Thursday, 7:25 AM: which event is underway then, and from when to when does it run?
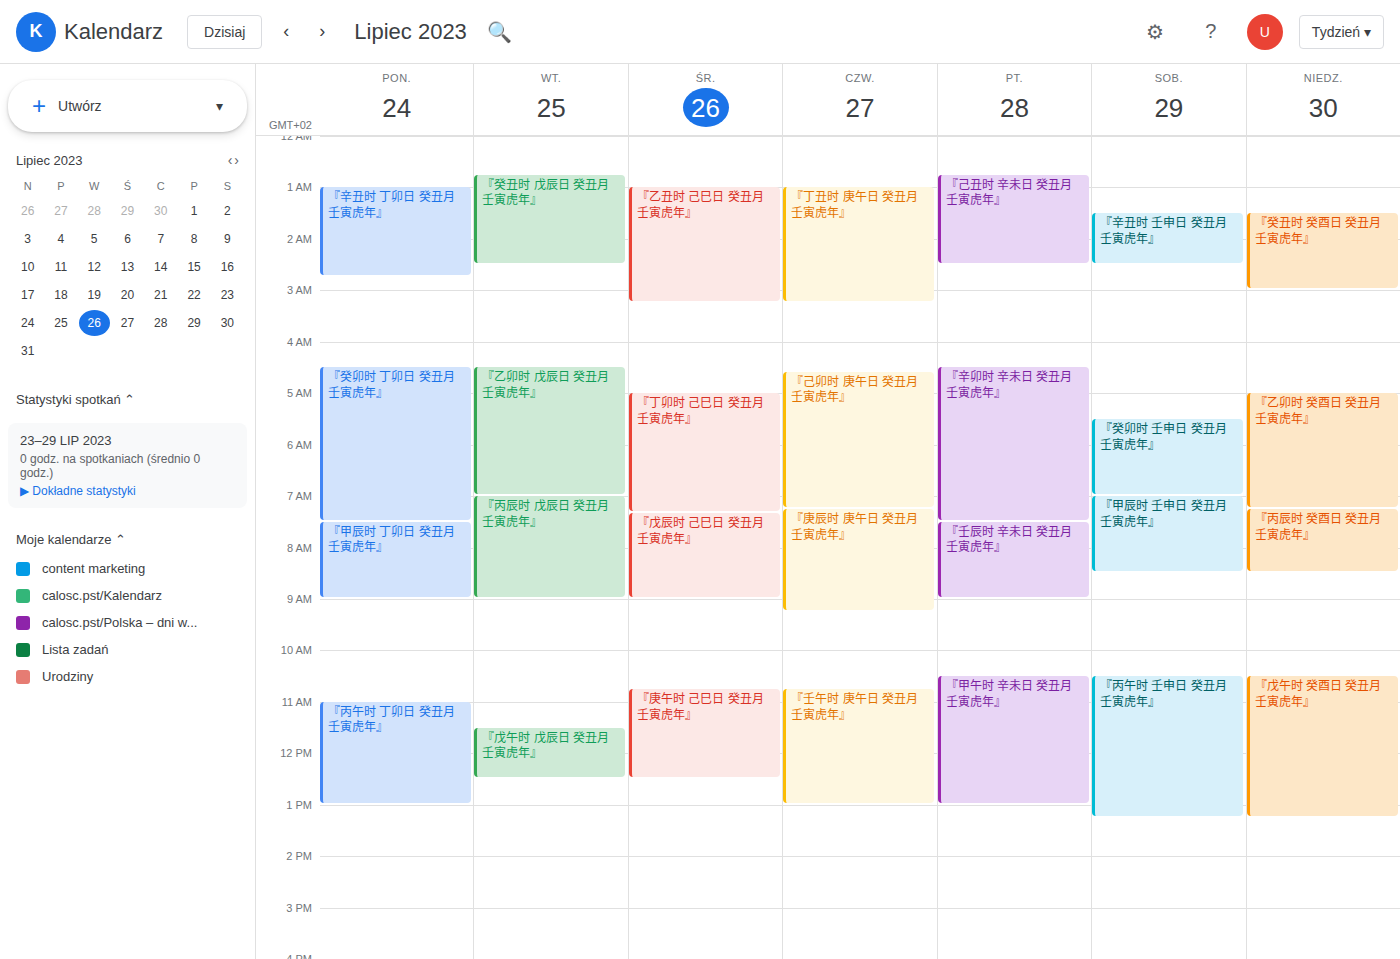
"『庚辰时 庚午日 癸丑月 壬寅虎年』", 7:15 AM to 9:15 AM